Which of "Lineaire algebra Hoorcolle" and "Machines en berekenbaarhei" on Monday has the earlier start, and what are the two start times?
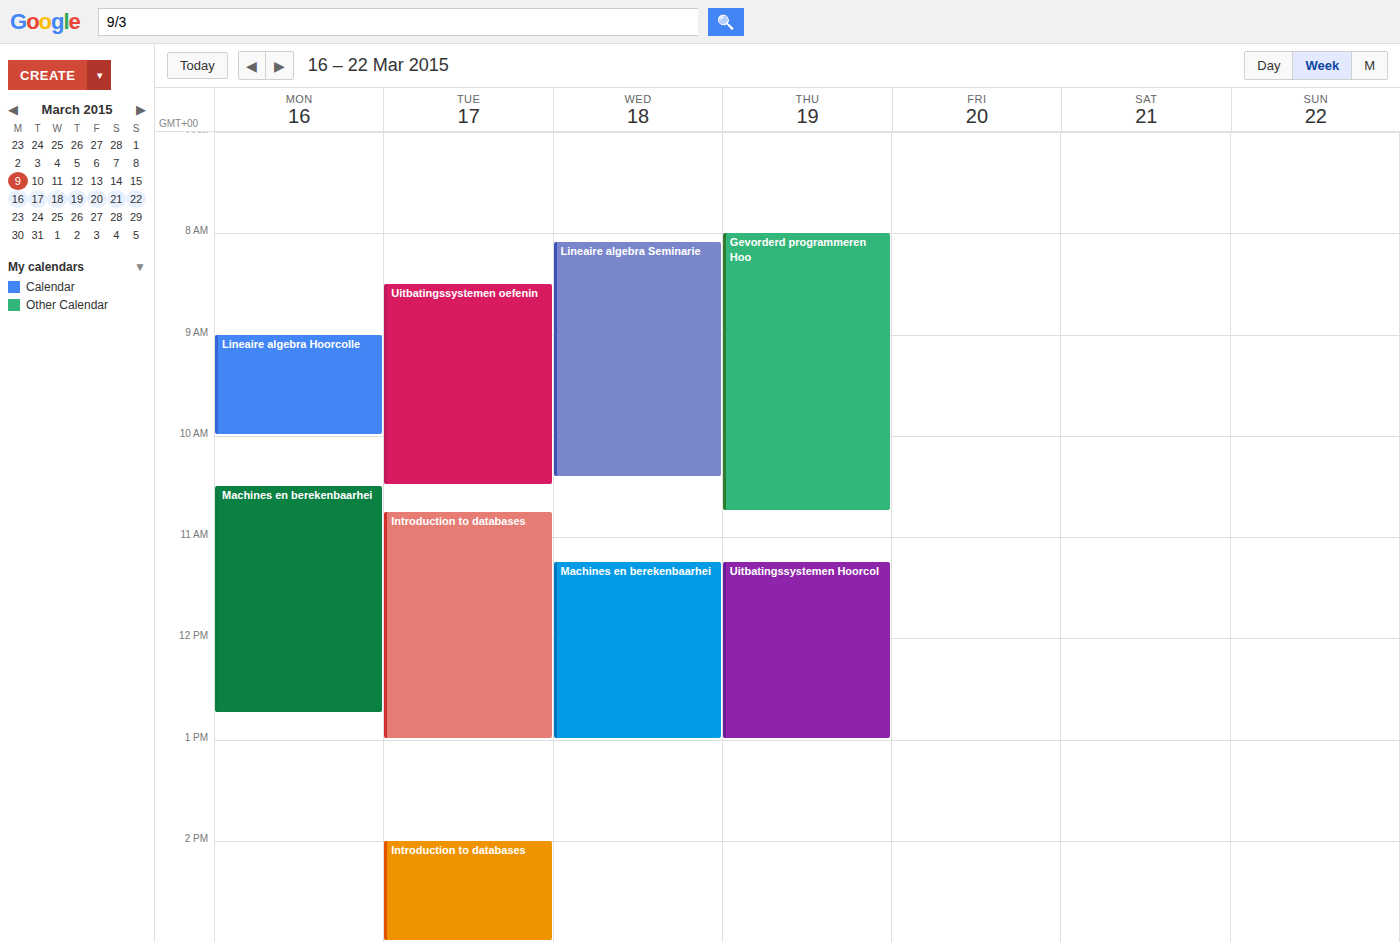
"Lineaire algebra Hoorcolle" 9:00 AM; "Machines en berekenbaarhei" 10:30 AM.